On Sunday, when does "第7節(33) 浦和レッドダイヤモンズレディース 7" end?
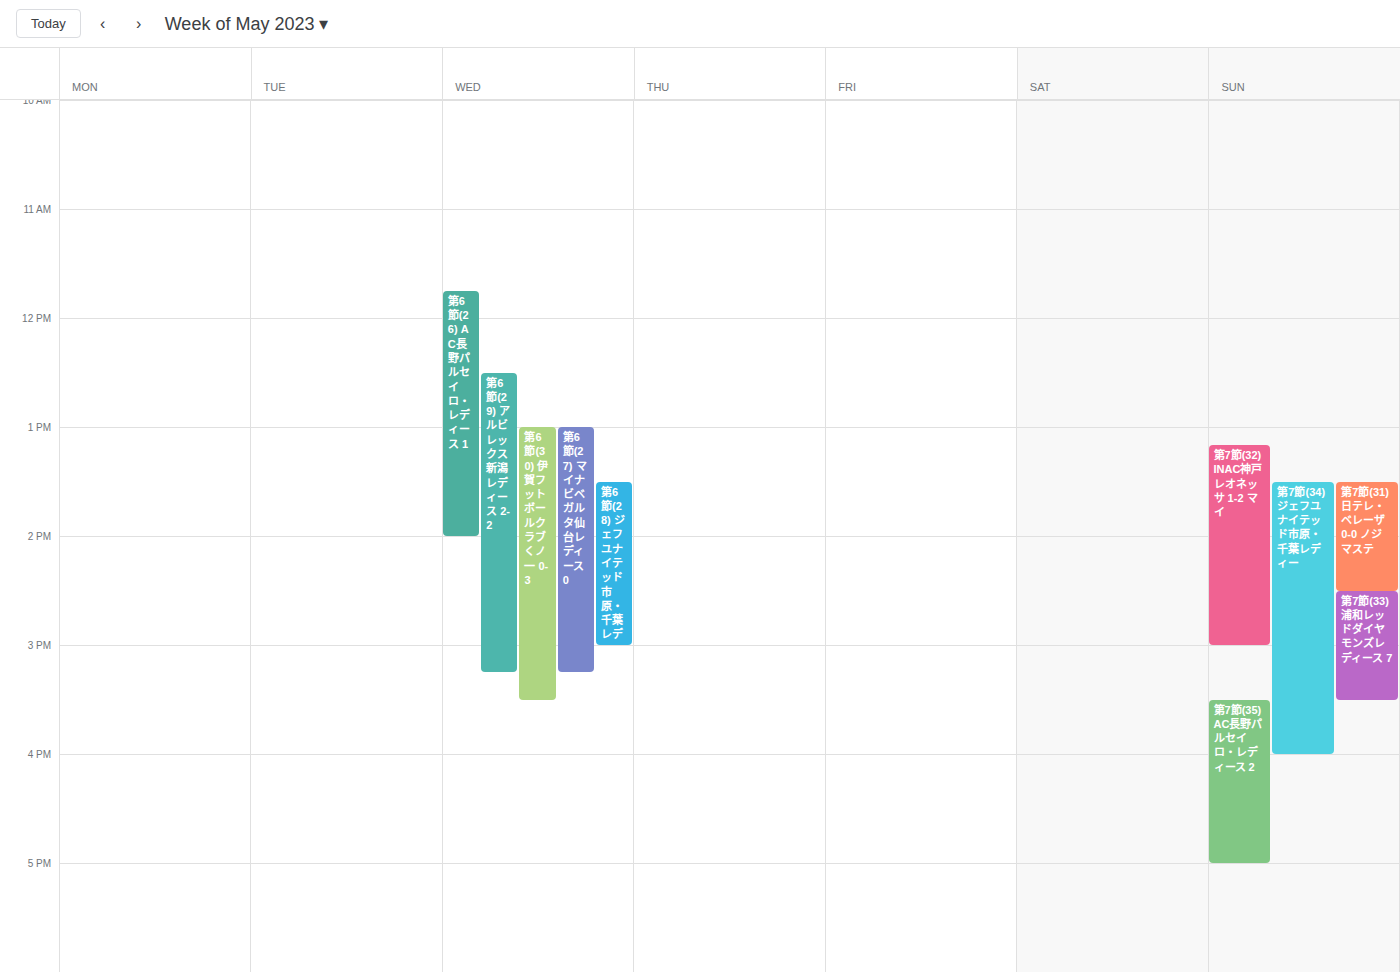
15:30